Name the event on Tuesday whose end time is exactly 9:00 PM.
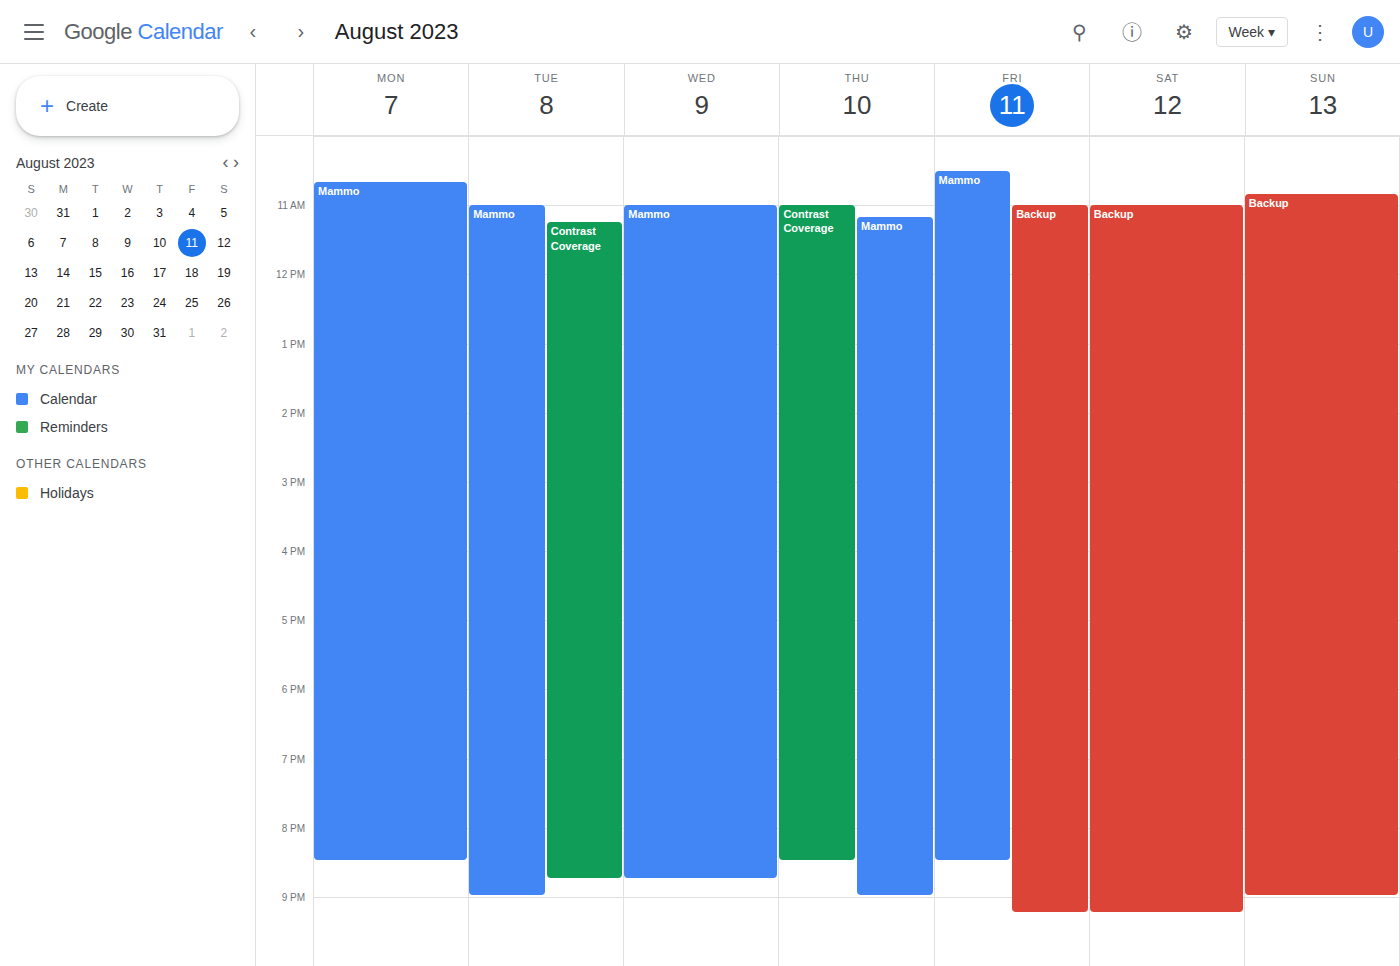
"Mammo"